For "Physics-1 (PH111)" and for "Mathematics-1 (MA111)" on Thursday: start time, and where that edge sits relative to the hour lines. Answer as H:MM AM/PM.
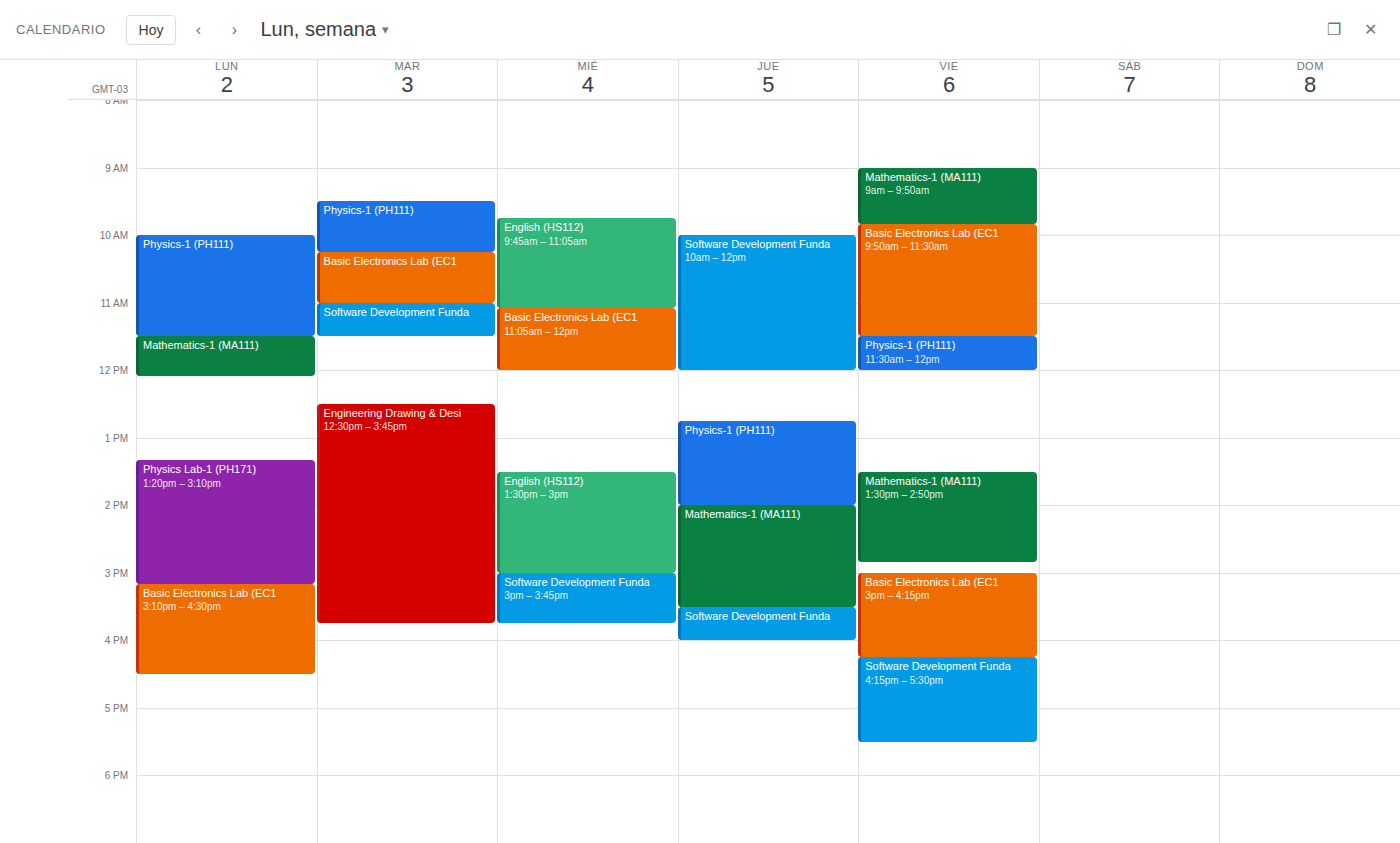
"Physics-1 (PH111)": 12:45 PM, neither: three quarters of the way from the 12 PM line to the 1 PM line. "Mathematics-1 (MA111)": 2:00 PM, exactly on the 2 PM line.